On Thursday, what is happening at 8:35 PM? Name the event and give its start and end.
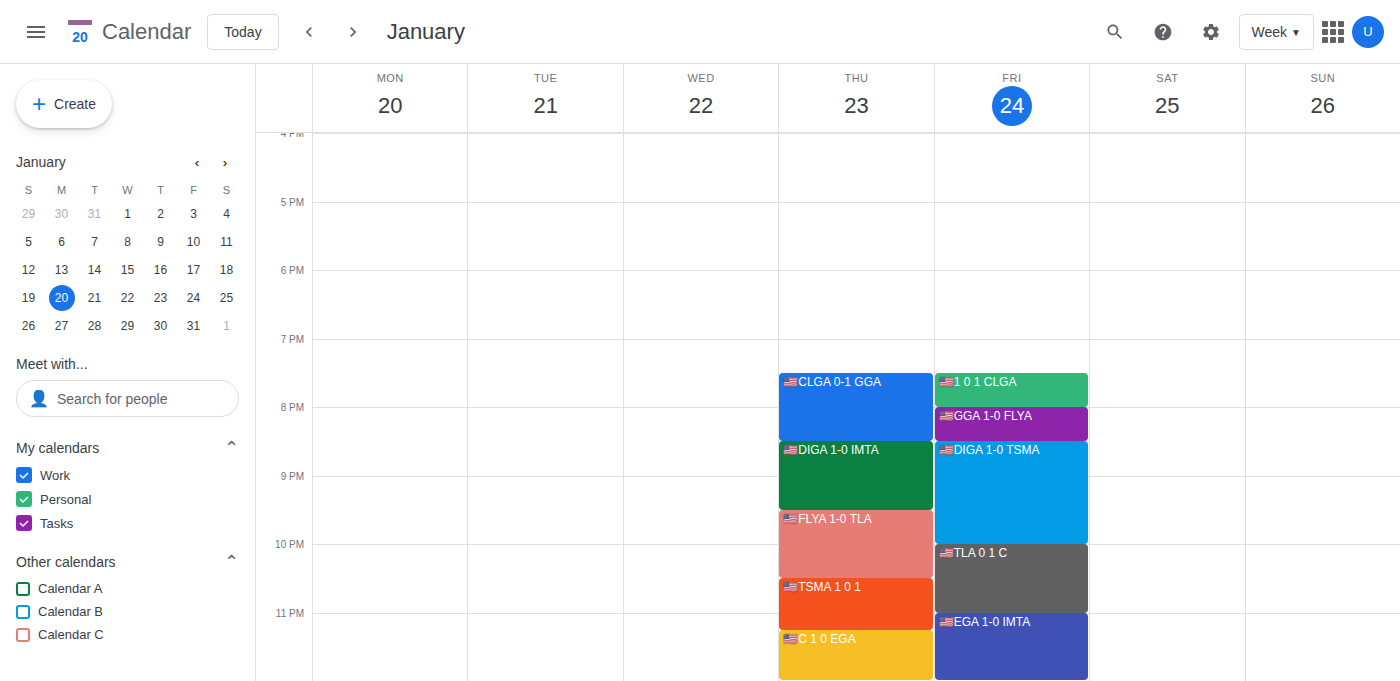
"🇺🇸DIGA 1-0 IMTA", 8:30 PM to 9:30 PM